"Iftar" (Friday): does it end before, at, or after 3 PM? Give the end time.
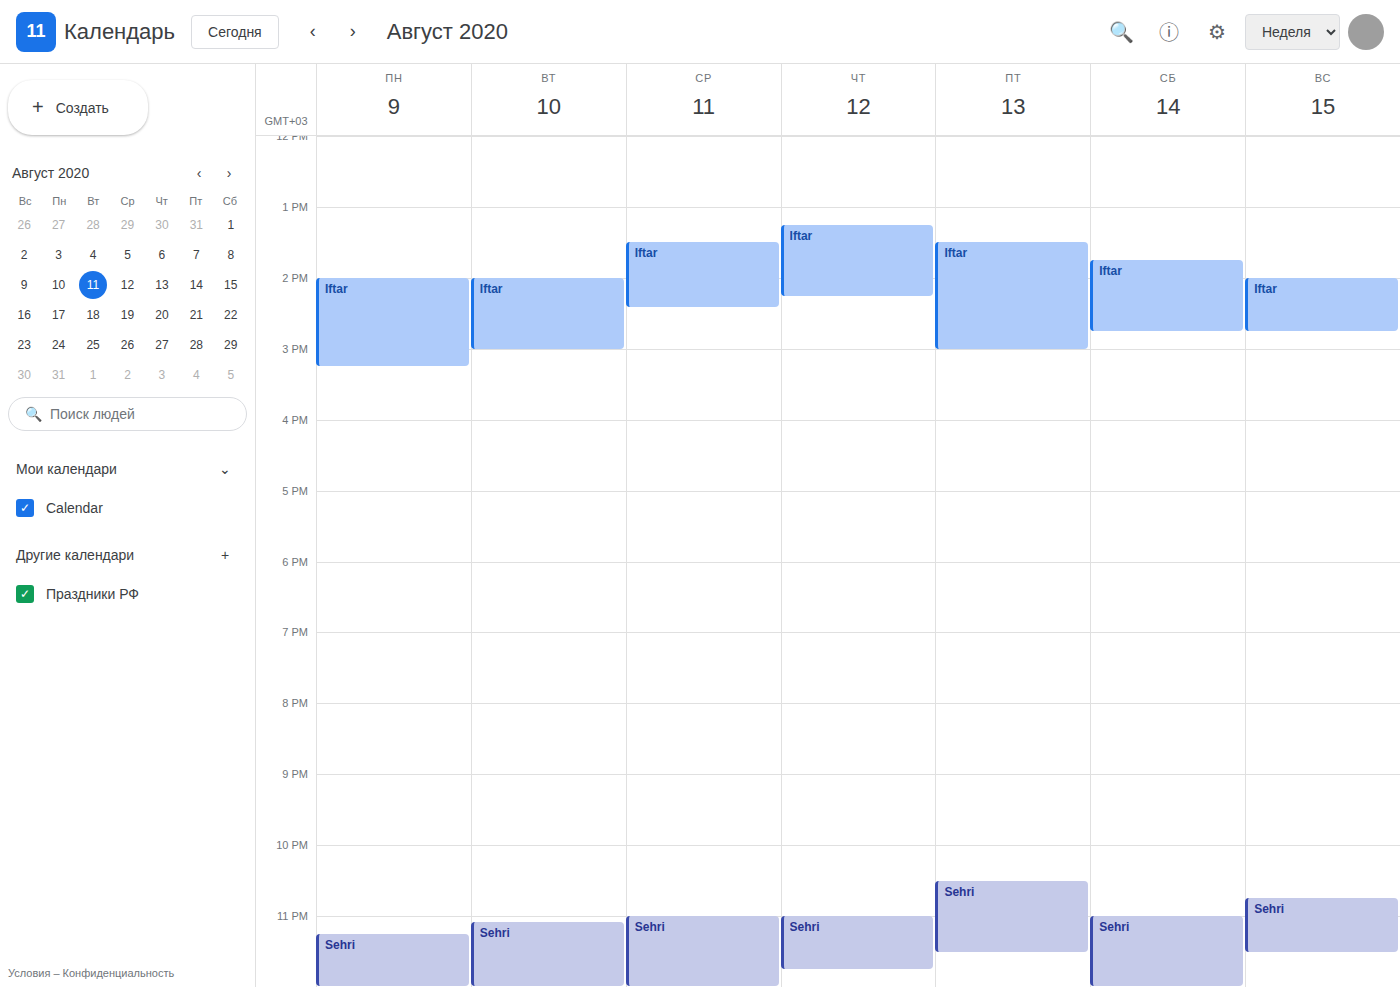
3:00 PM -- exactly at 3 PM, on the 3 PM line.